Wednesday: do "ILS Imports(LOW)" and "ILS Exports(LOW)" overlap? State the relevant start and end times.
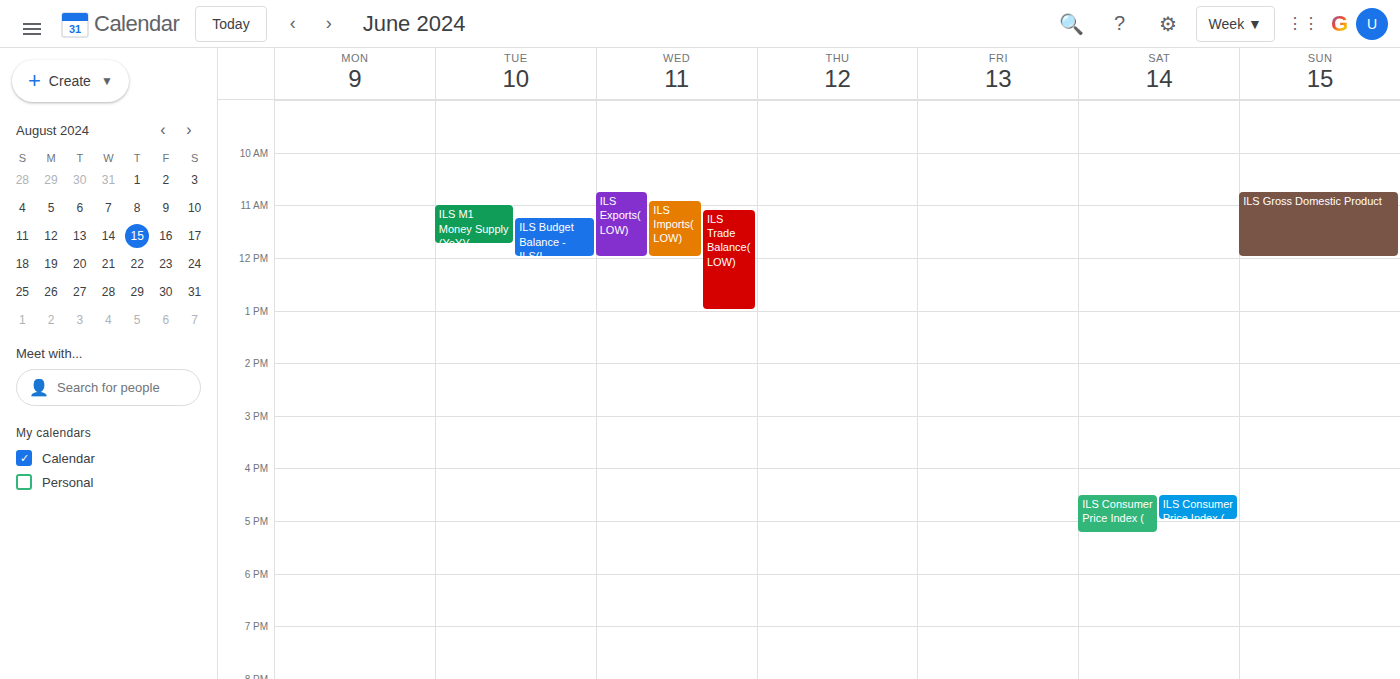
"ILS Imports(LOW)" starts at 10:55 AM, before "ILS Exports(LOW)" ends at 12:00 PM -- they overlap.